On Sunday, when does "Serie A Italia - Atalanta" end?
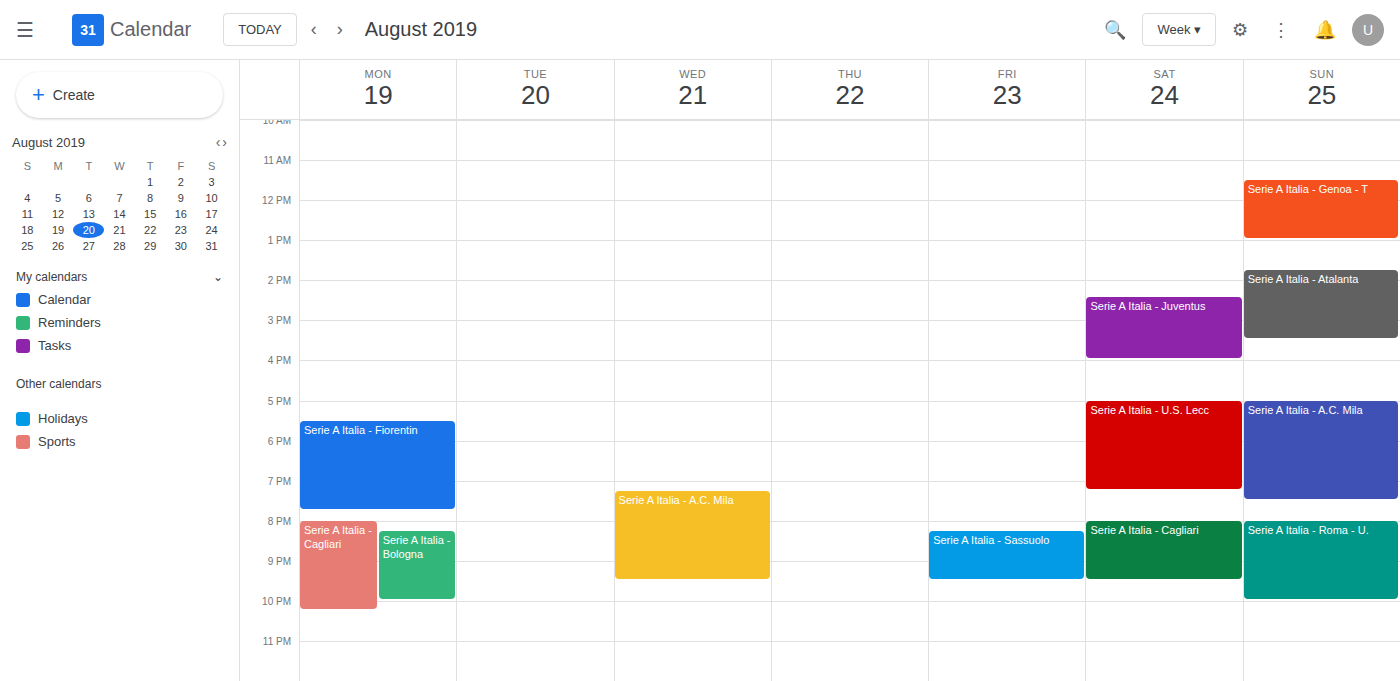
3:30 PM